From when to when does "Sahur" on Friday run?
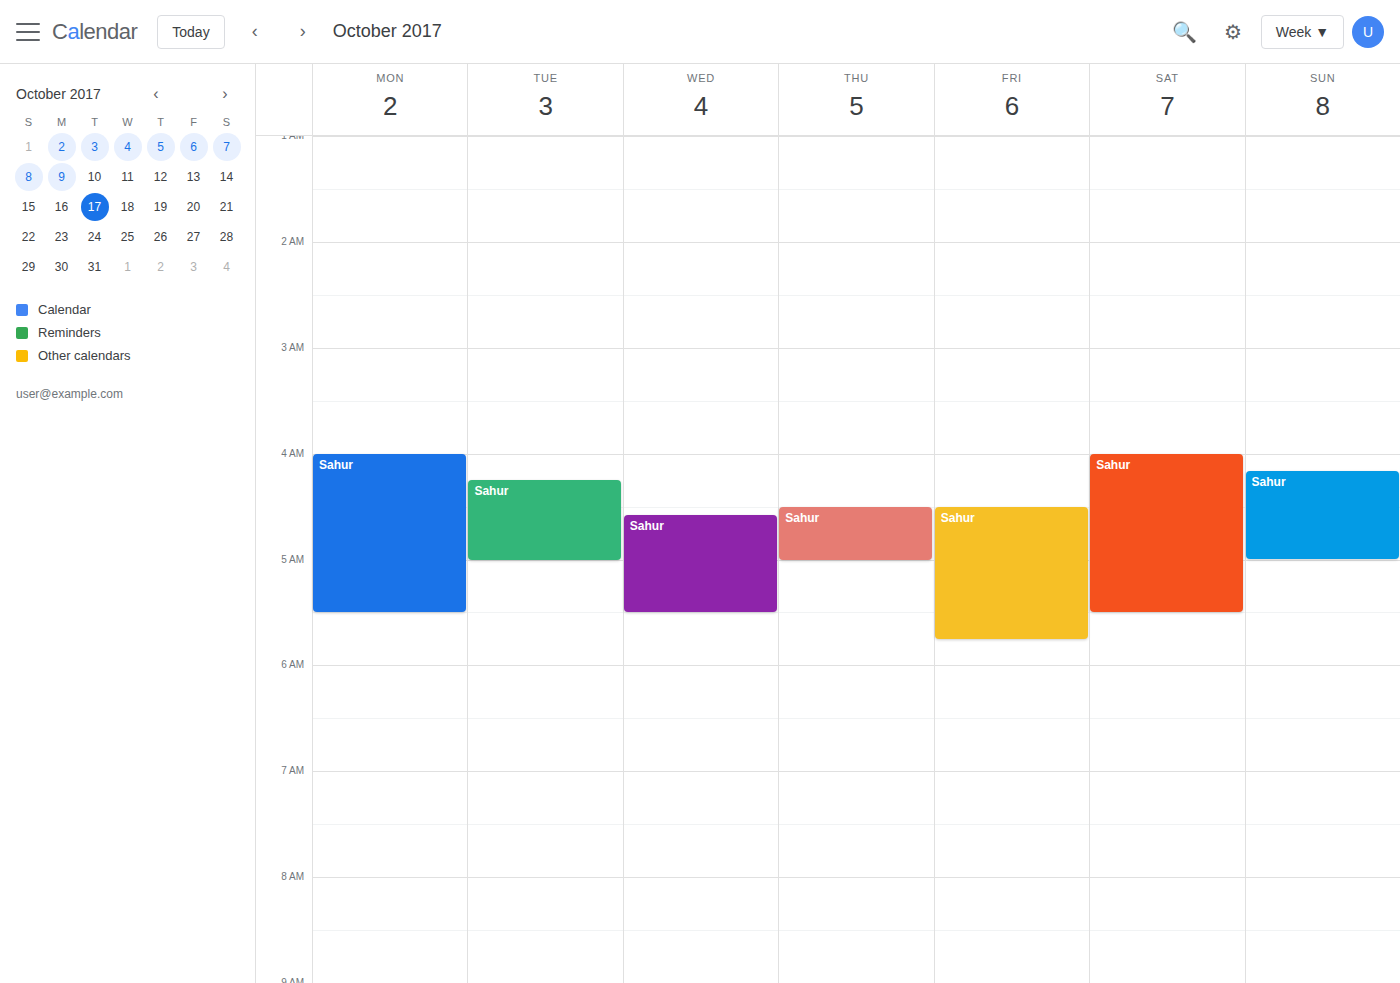
04:30 to 05:45